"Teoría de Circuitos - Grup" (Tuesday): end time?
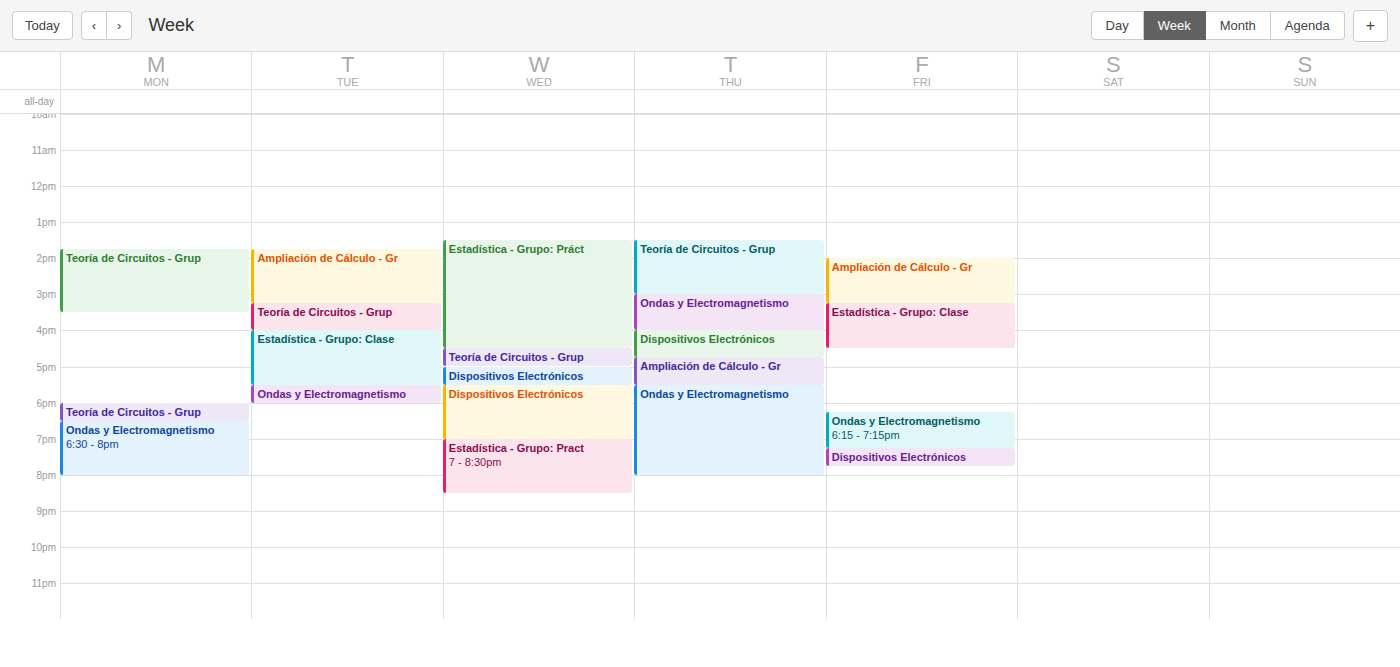
4:00 PM